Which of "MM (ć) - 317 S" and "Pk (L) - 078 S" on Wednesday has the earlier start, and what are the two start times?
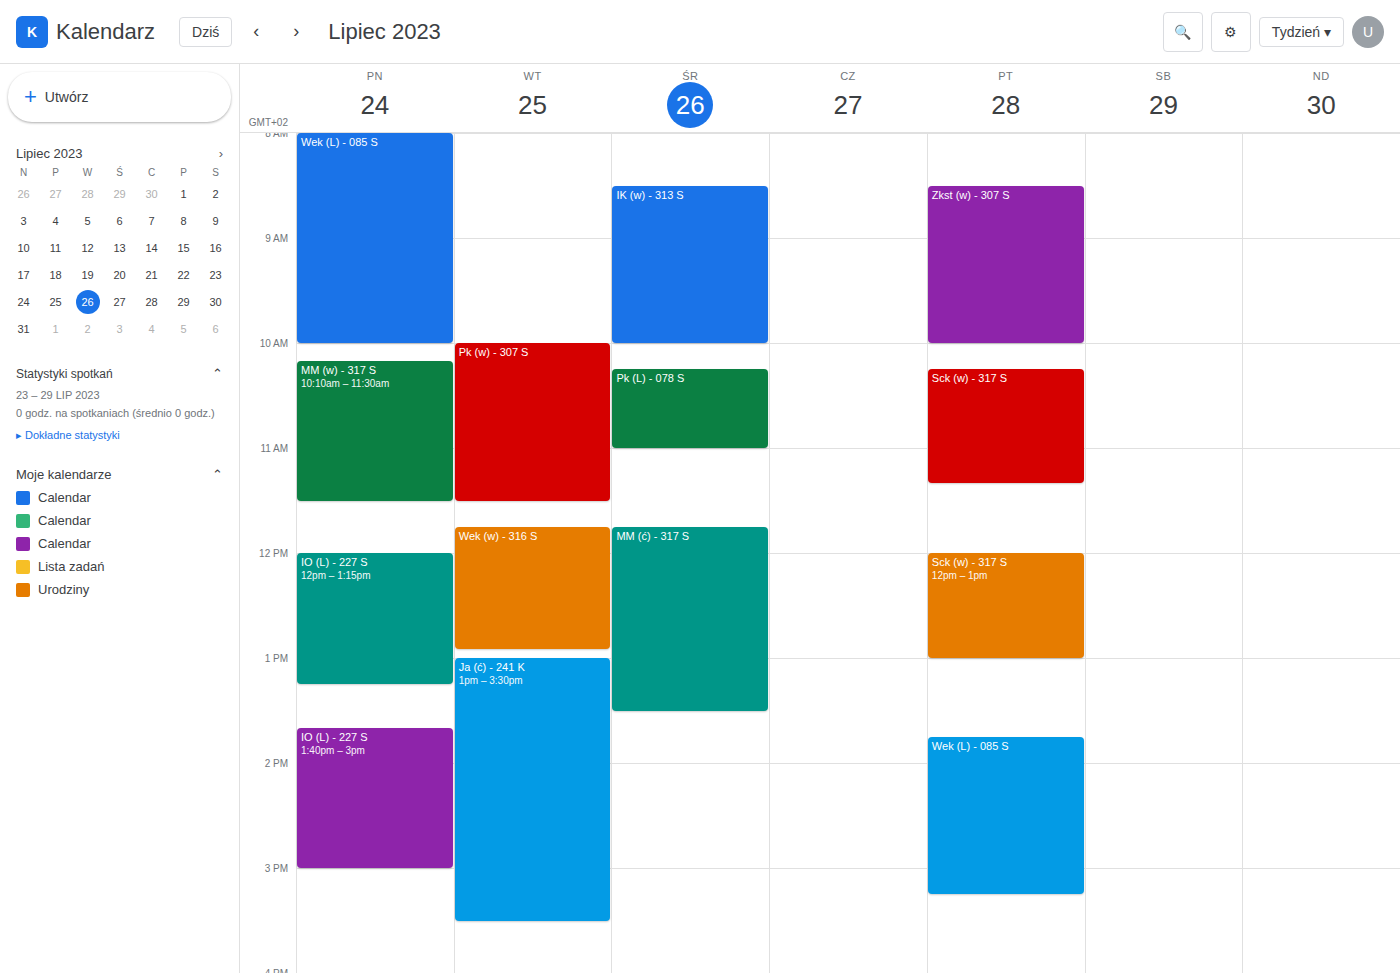
"Pk (L) - 078 S" 10:15; "MM (ć) - 317 S" 11:45.